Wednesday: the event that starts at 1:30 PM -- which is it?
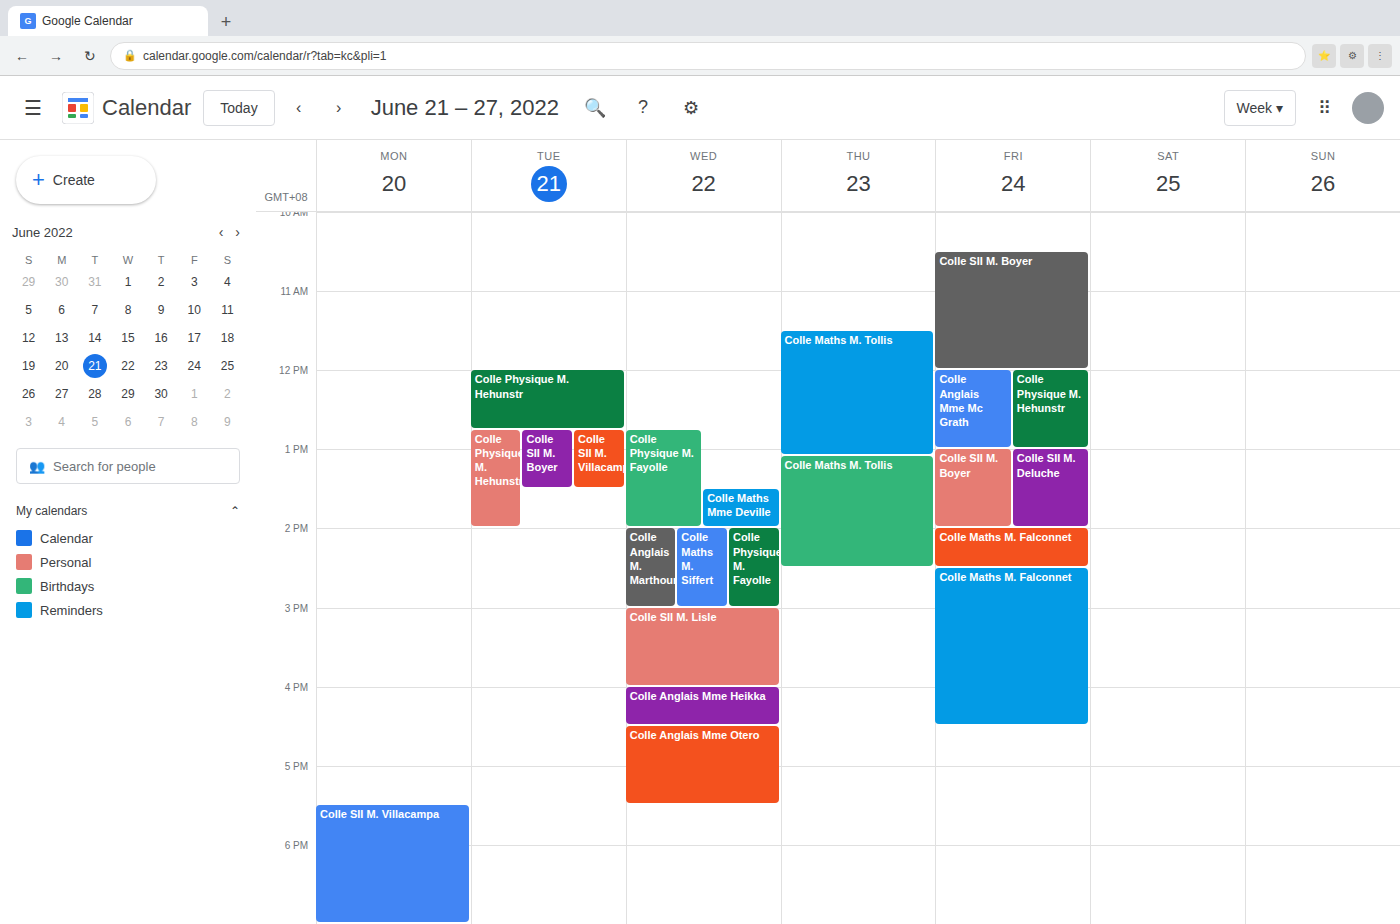
"Colle Maths Mme Deville"